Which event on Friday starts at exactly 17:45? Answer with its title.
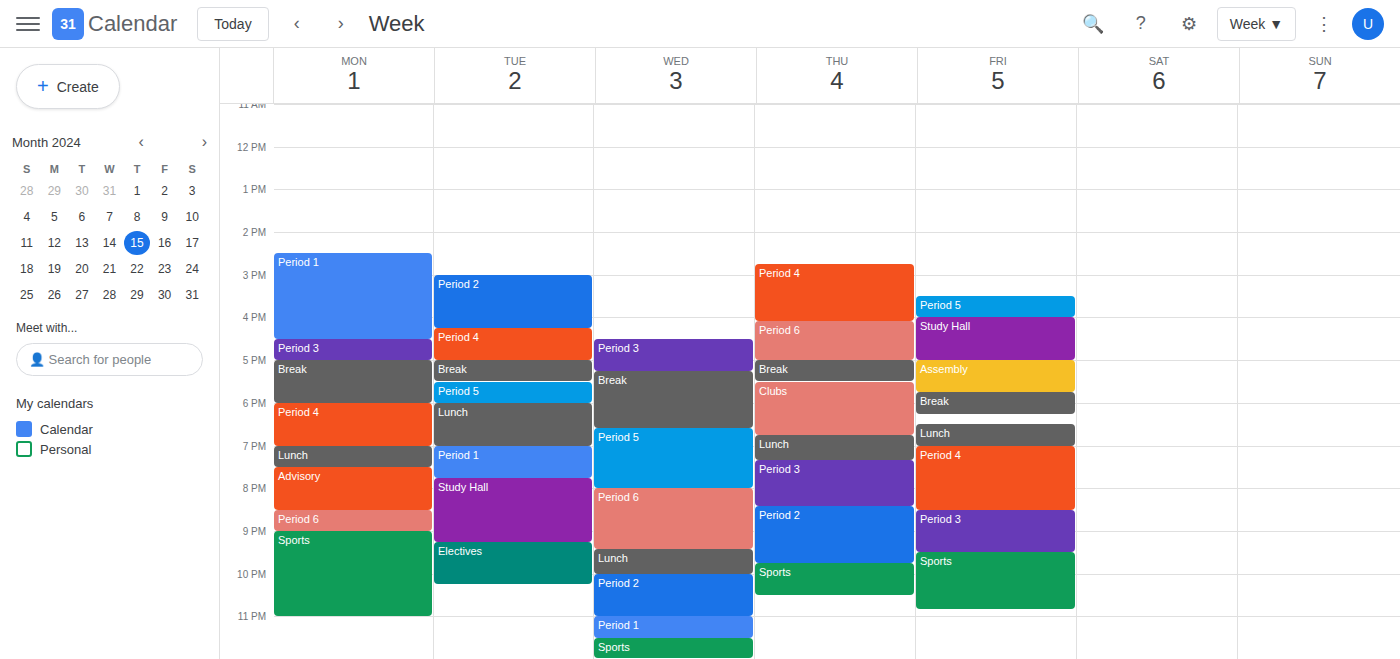
"Break"